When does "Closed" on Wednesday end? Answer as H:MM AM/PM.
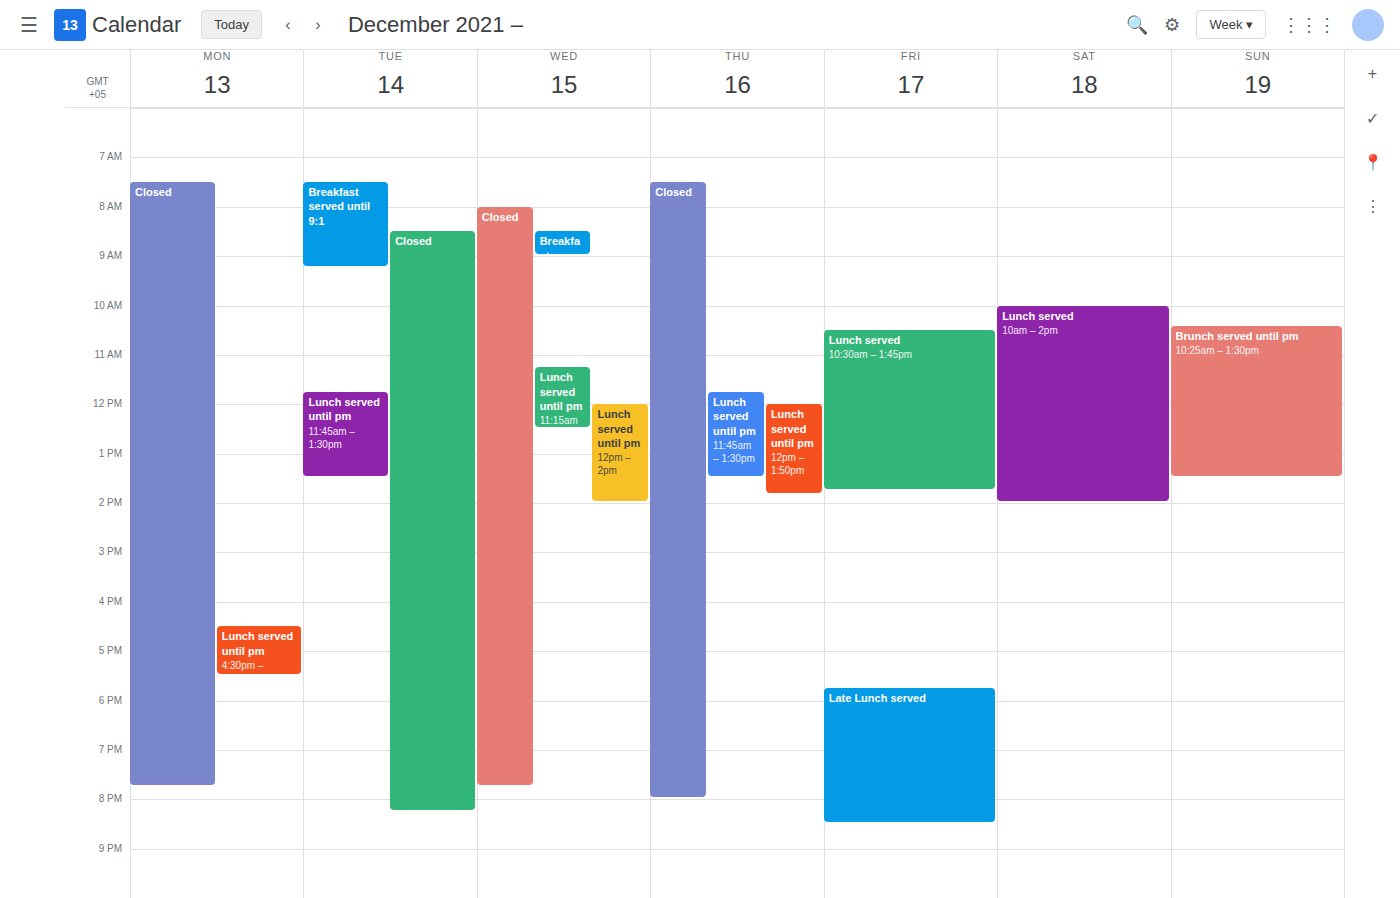
7:45 PM